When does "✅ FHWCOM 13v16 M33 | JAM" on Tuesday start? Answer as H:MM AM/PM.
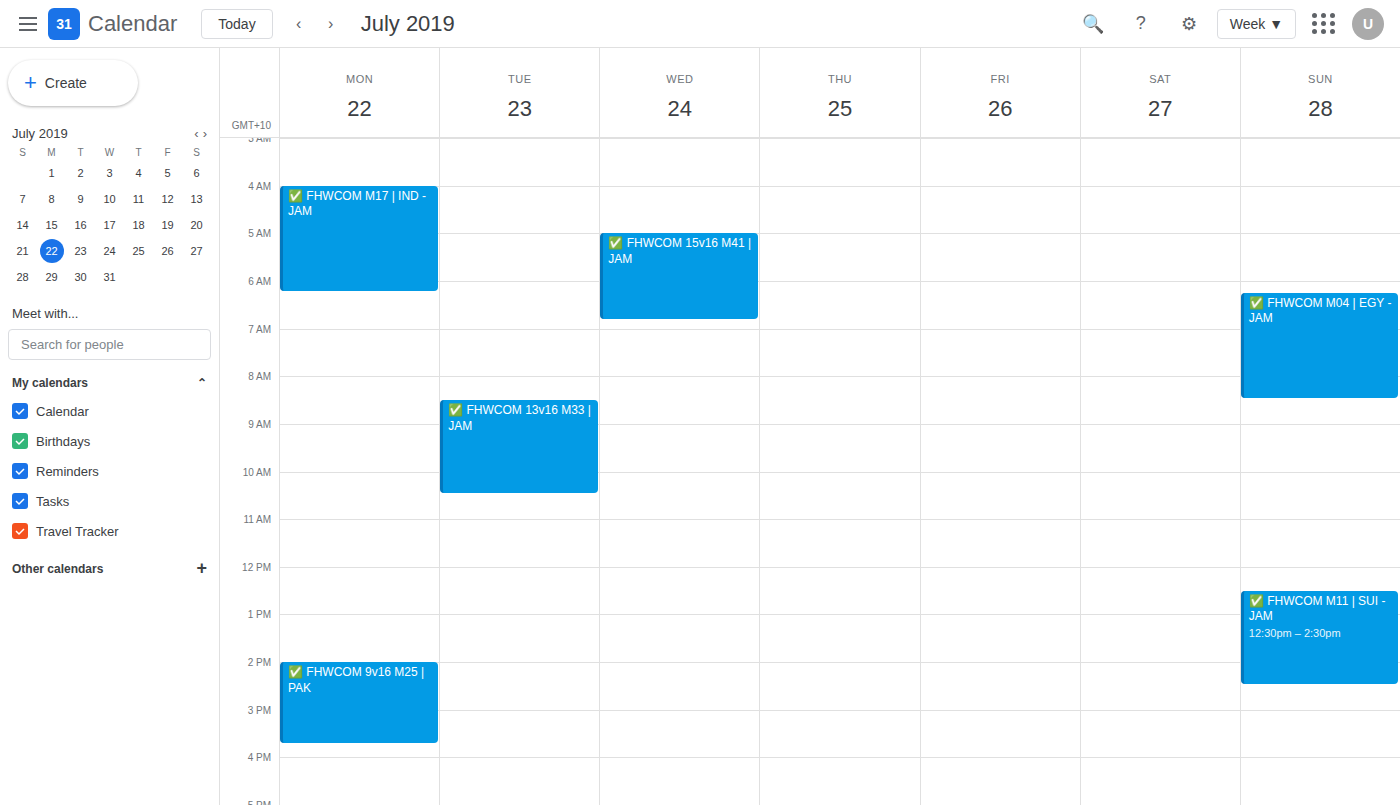
8:30 AM